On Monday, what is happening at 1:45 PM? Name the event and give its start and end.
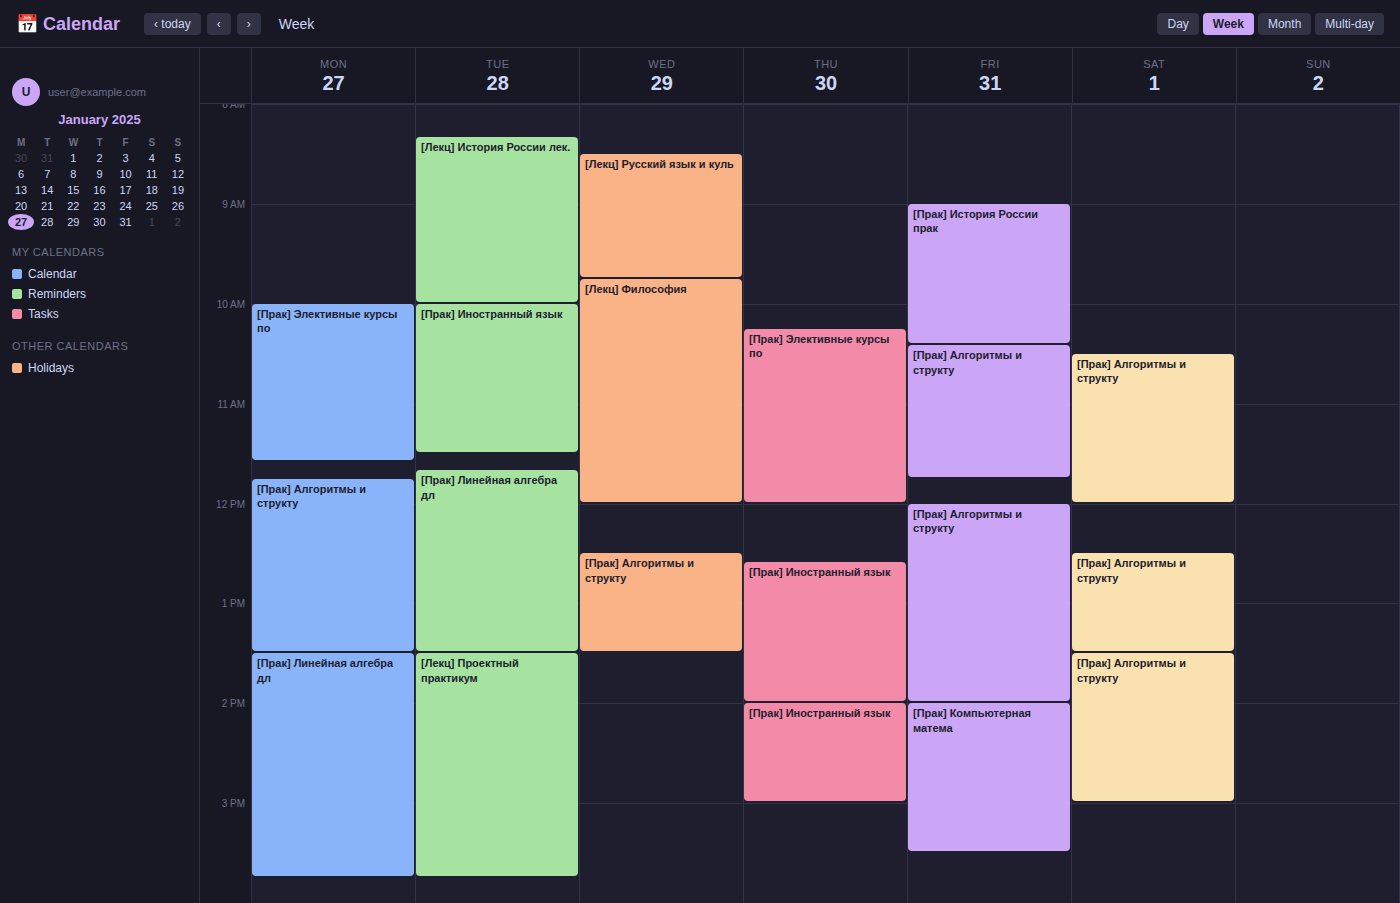
"[Прак] Линейная алгебра дл", 1:30 PM to 3:45 PM